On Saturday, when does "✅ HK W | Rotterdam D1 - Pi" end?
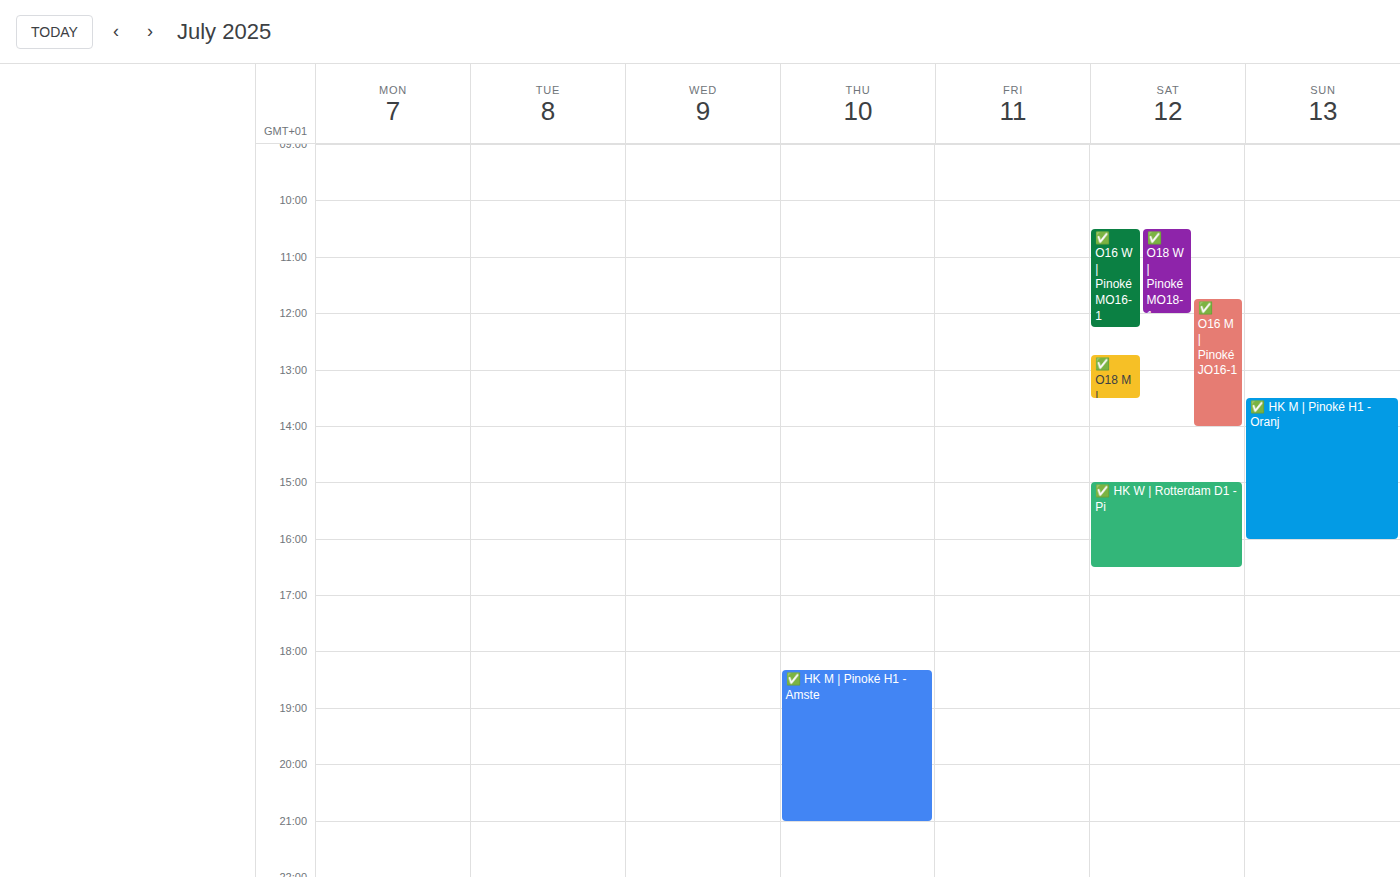
4:30 PM